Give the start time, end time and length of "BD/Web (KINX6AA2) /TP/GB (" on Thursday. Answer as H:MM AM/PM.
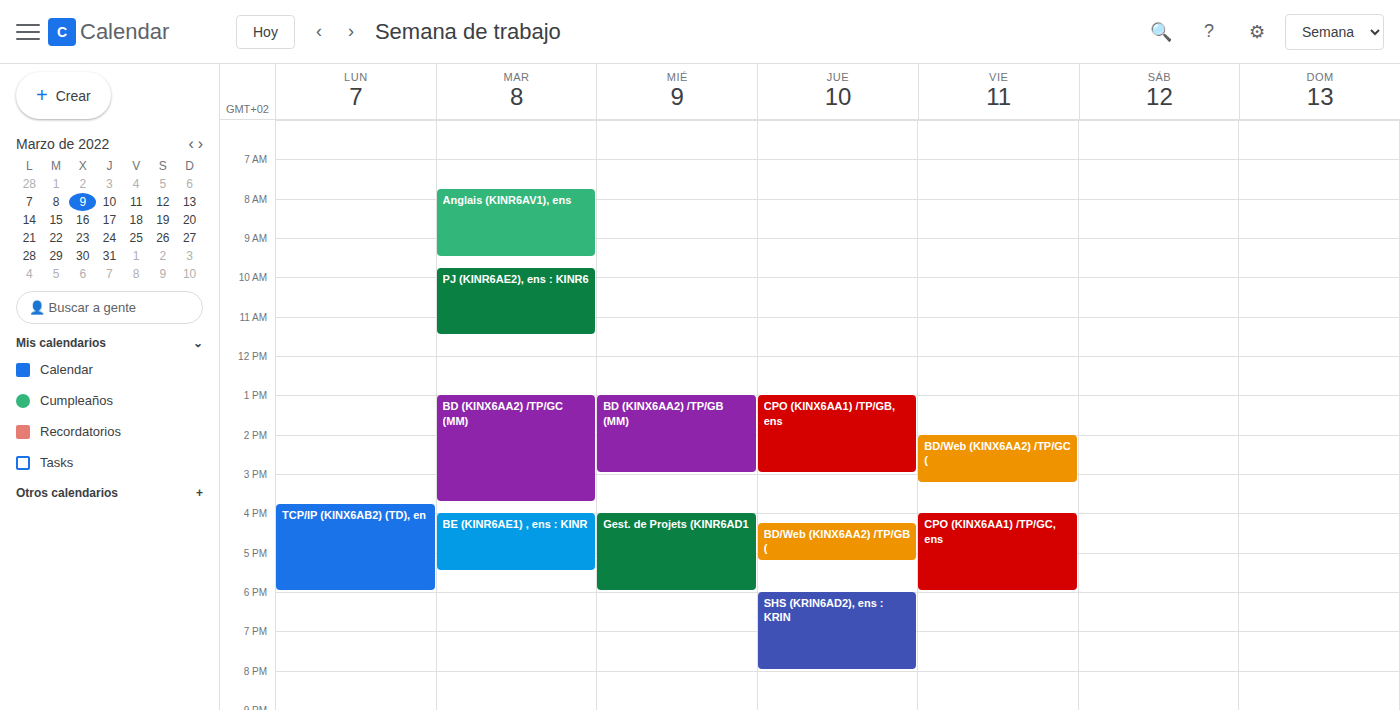
4:15 PM to 5:15 PM, 1 hour